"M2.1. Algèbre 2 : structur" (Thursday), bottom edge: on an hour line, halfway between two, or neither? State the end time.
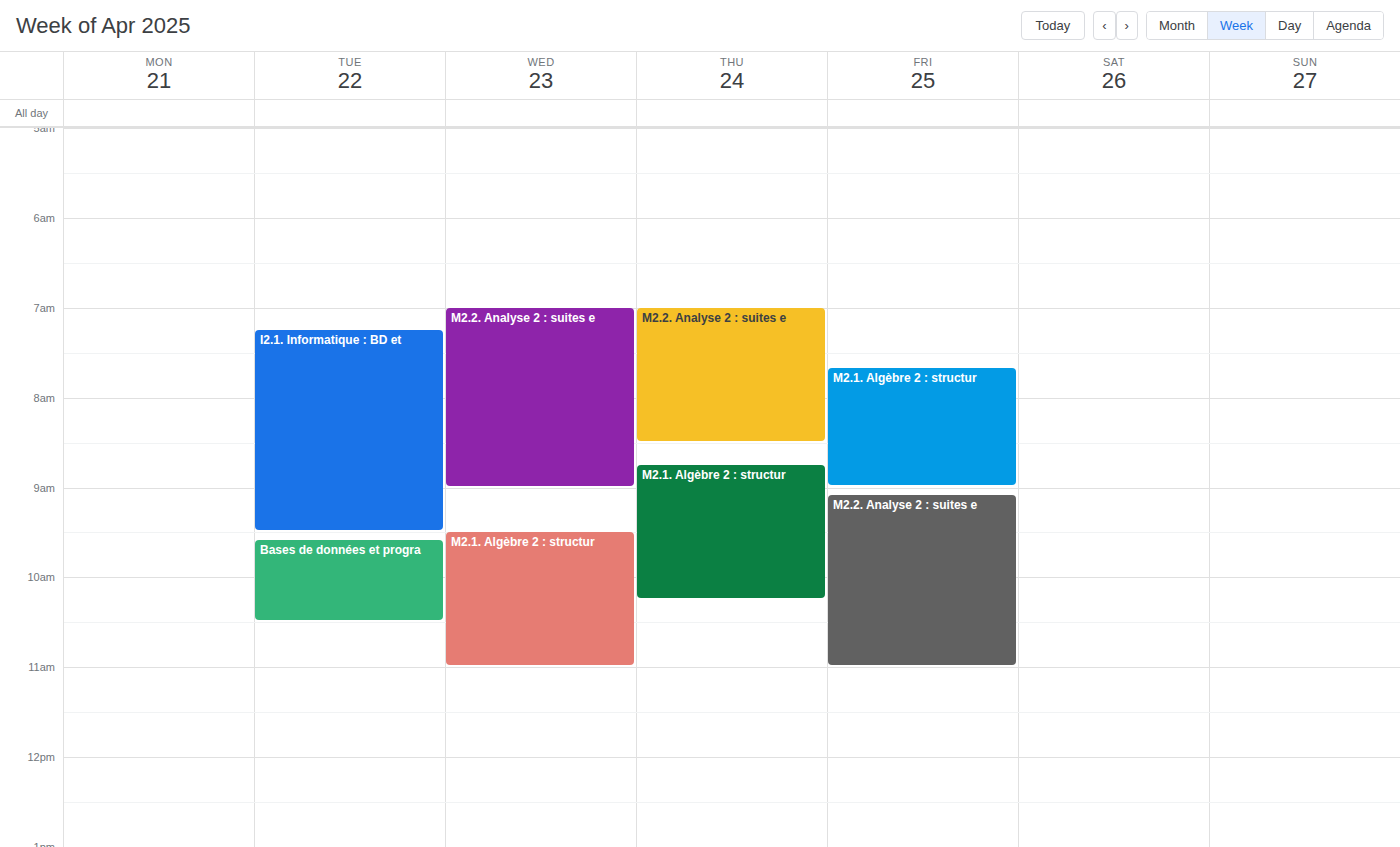
10:15 -- neither: a quarter of the way from the 10:00 line to the 11:00 line.